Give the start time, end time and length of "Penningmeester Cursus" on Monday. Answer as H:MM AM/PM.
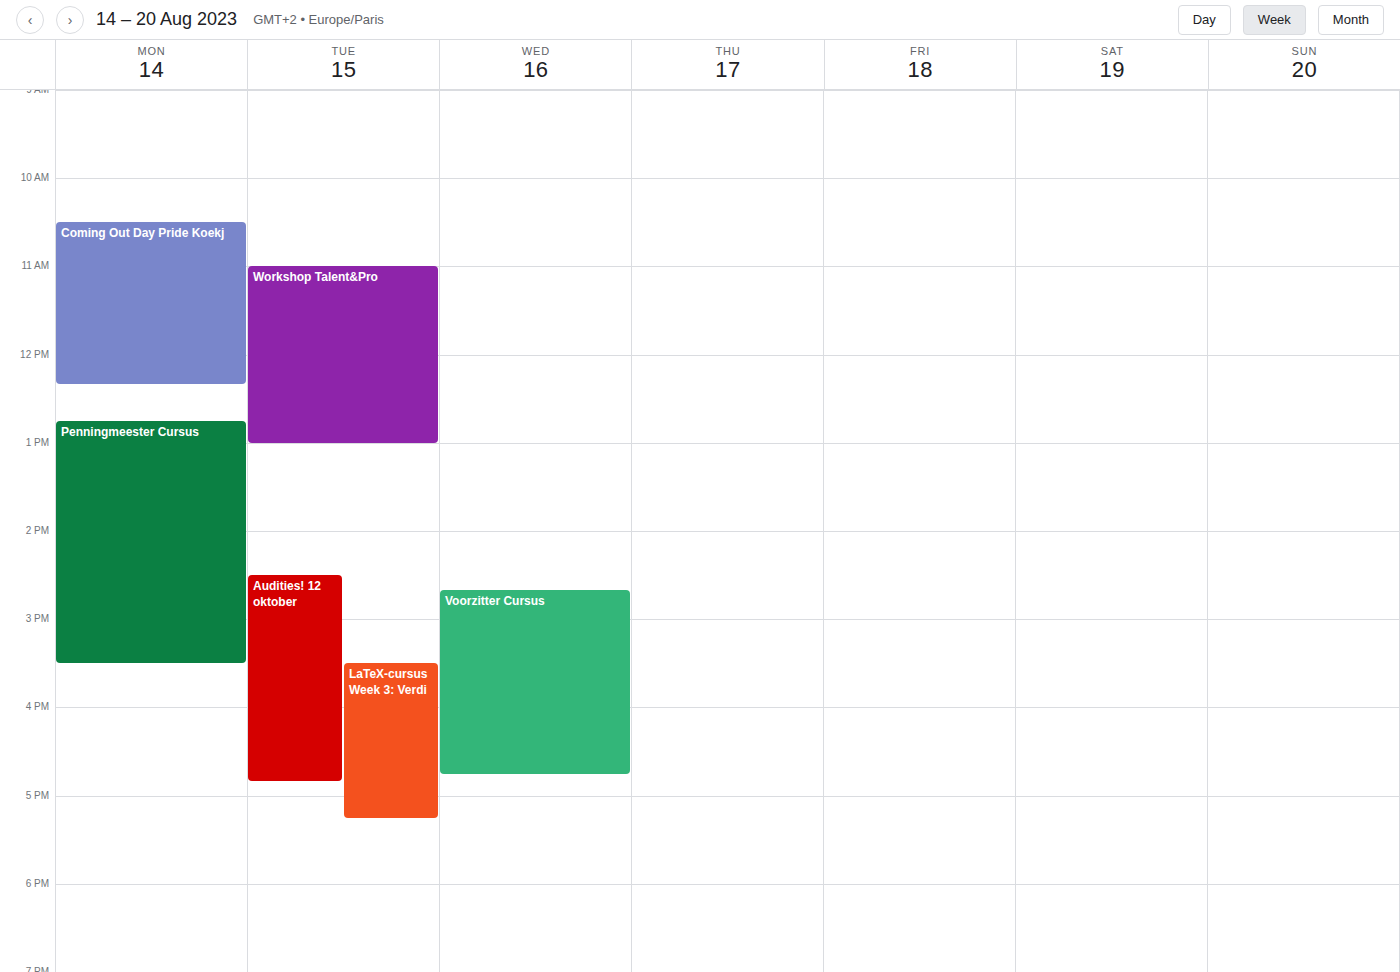
12:45 PM to 3:30 PM, 2 hours 45 minutes